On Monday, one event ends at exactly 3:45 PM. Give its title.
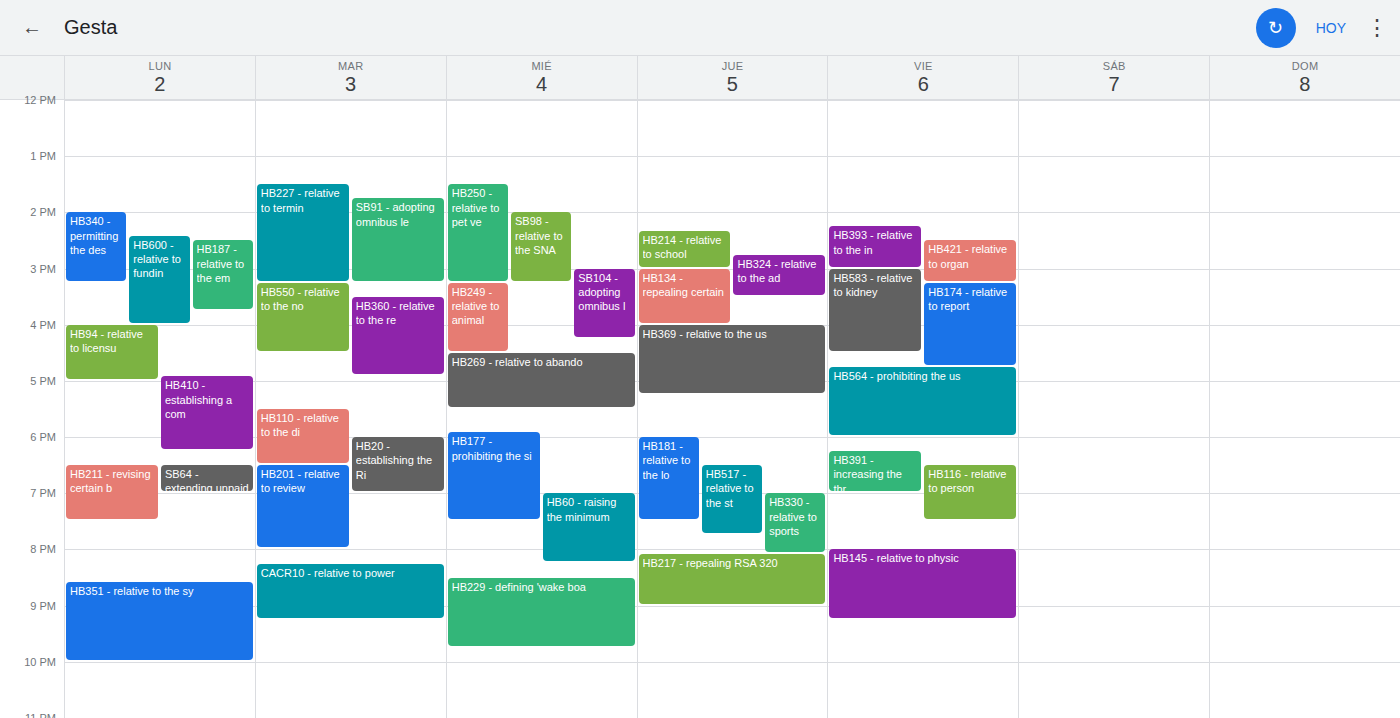
"HB187 - relative to the em"